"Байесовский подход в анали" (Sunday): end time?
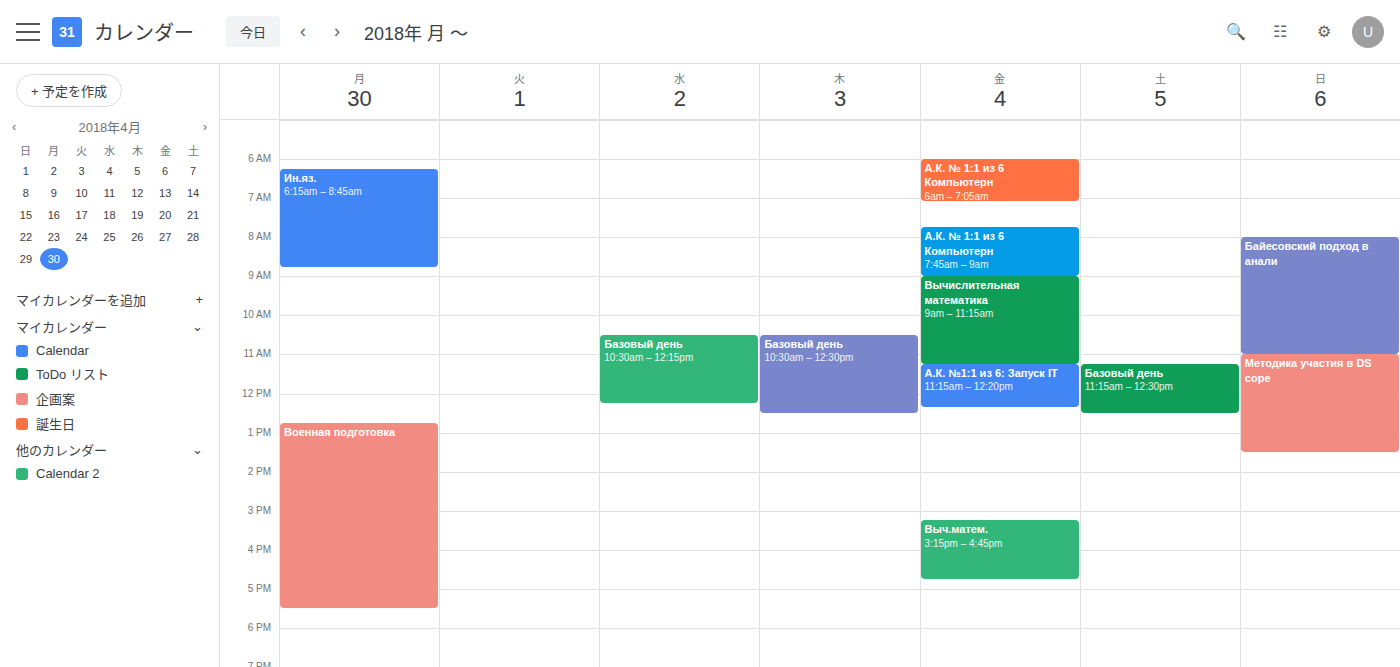
11:00